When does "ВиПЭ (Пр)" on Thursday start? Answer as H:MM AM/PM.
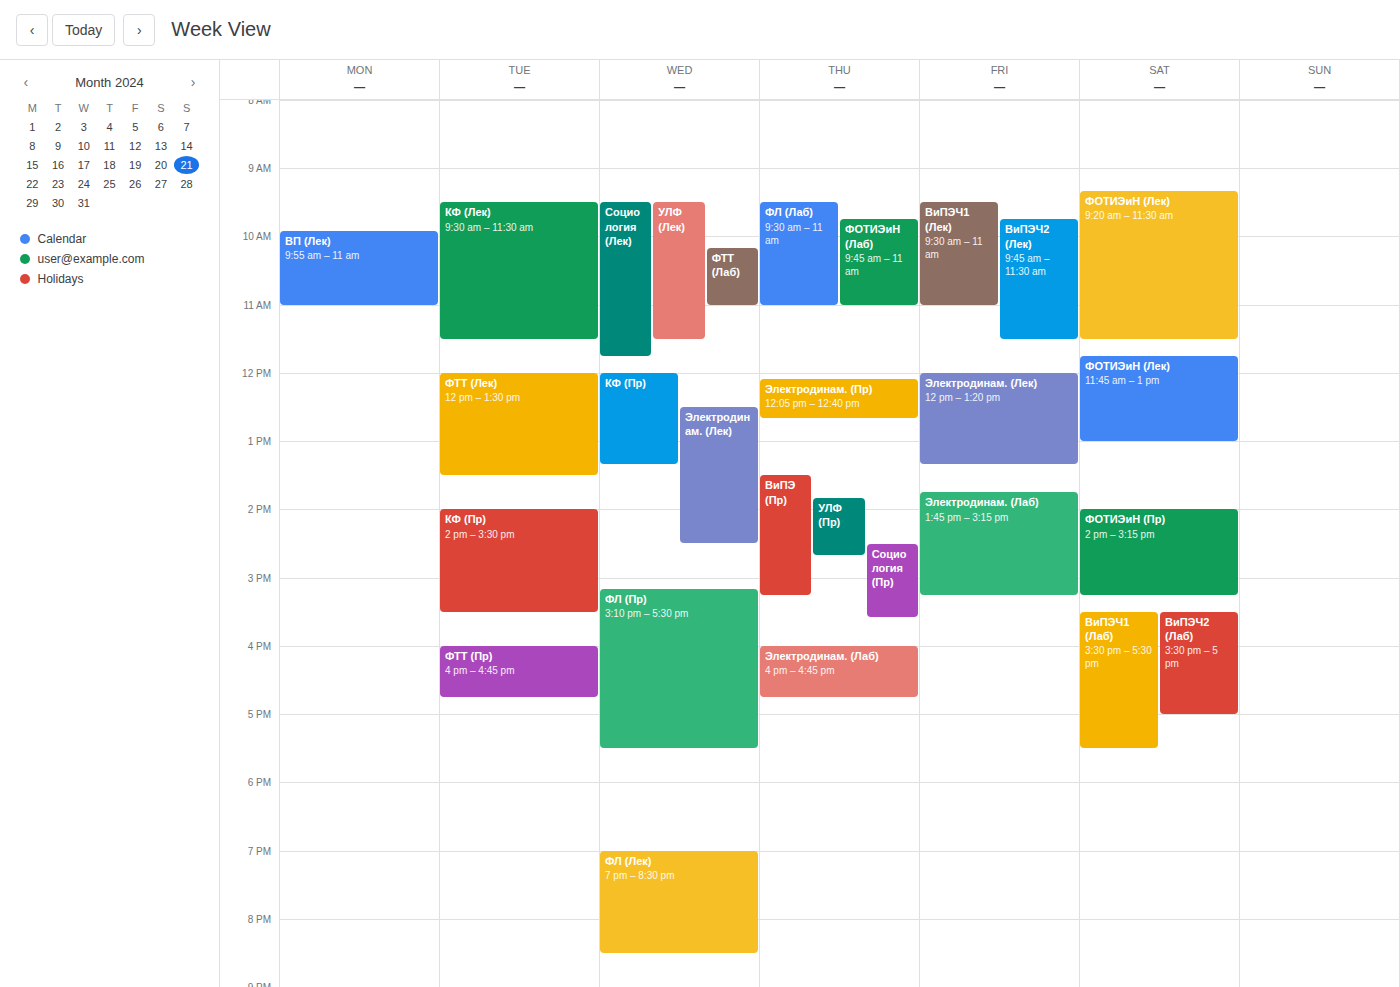
1:30 PM